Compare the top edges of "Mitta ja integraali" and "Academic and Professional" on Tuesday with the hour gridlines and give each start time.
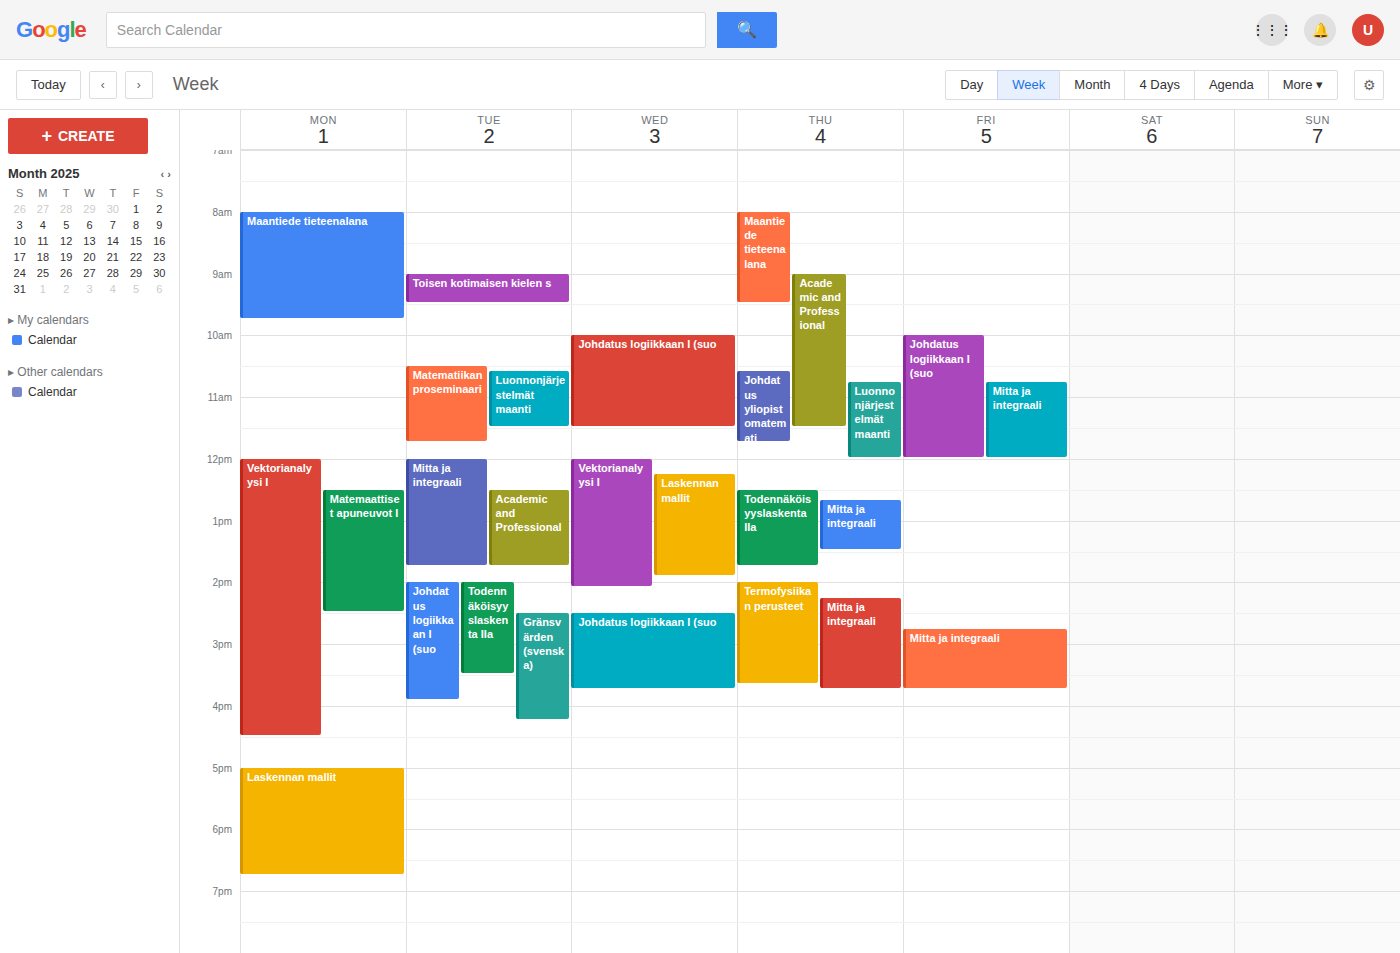
"Mitta ja integraali": 12:00 PM, exactly on the 12 PM line. "Academic and Professional": 12:30 PM, halfway between the 12 PM and 1 PM lines.